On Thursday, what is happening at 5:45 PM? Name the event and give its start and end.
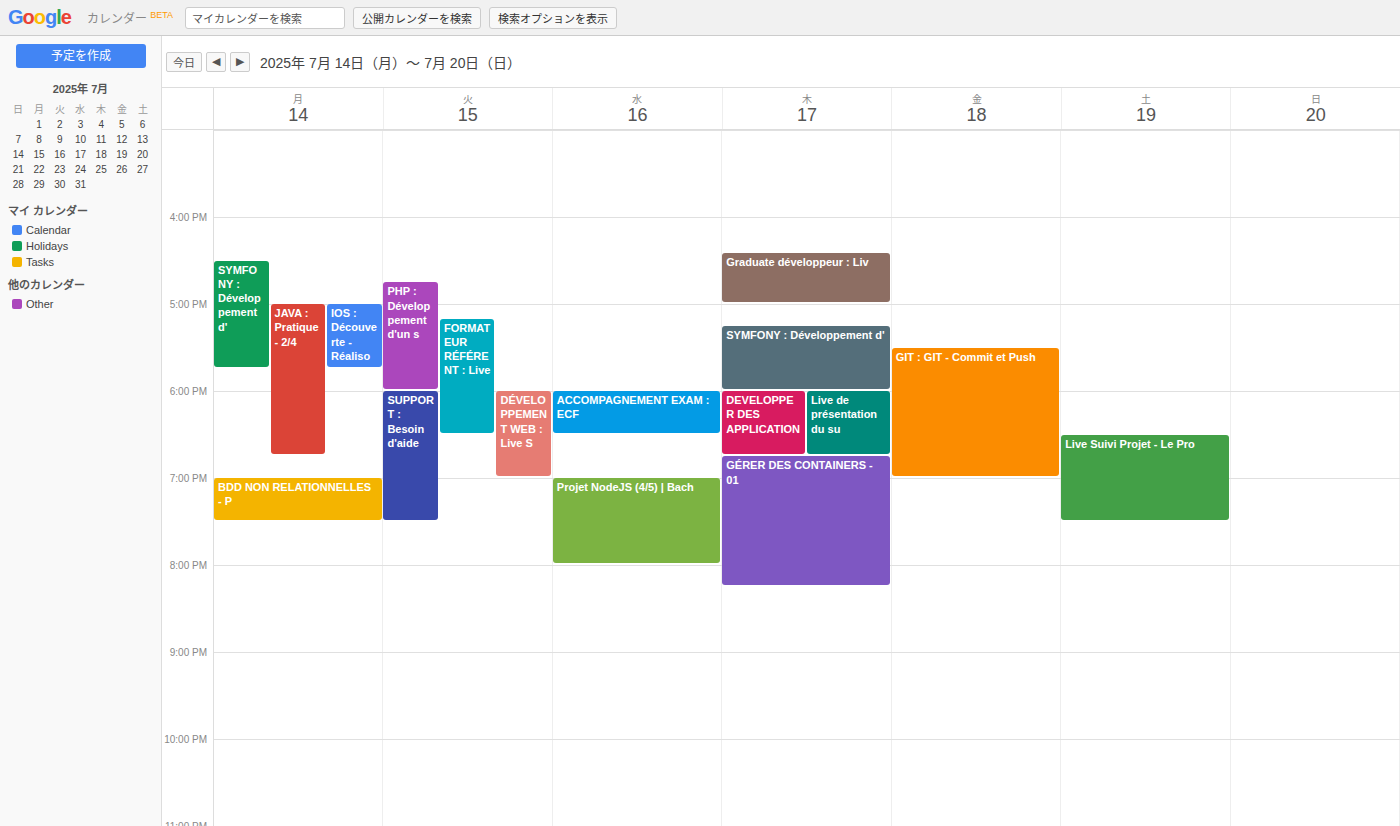
"SYMFONY : Développement d'", 5:15 PM to 6:00 PM